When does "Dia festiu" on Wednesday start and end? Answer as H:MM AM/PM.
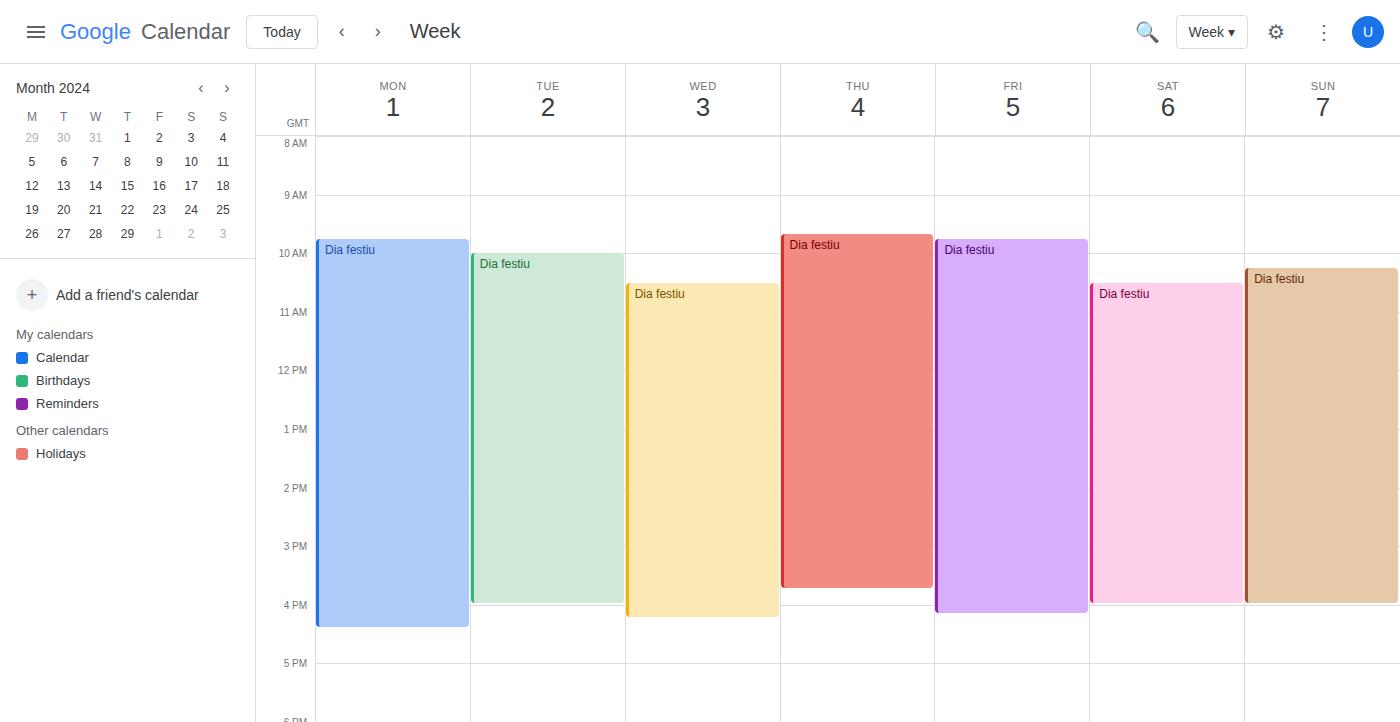
10:30 AM to 4:15 PM